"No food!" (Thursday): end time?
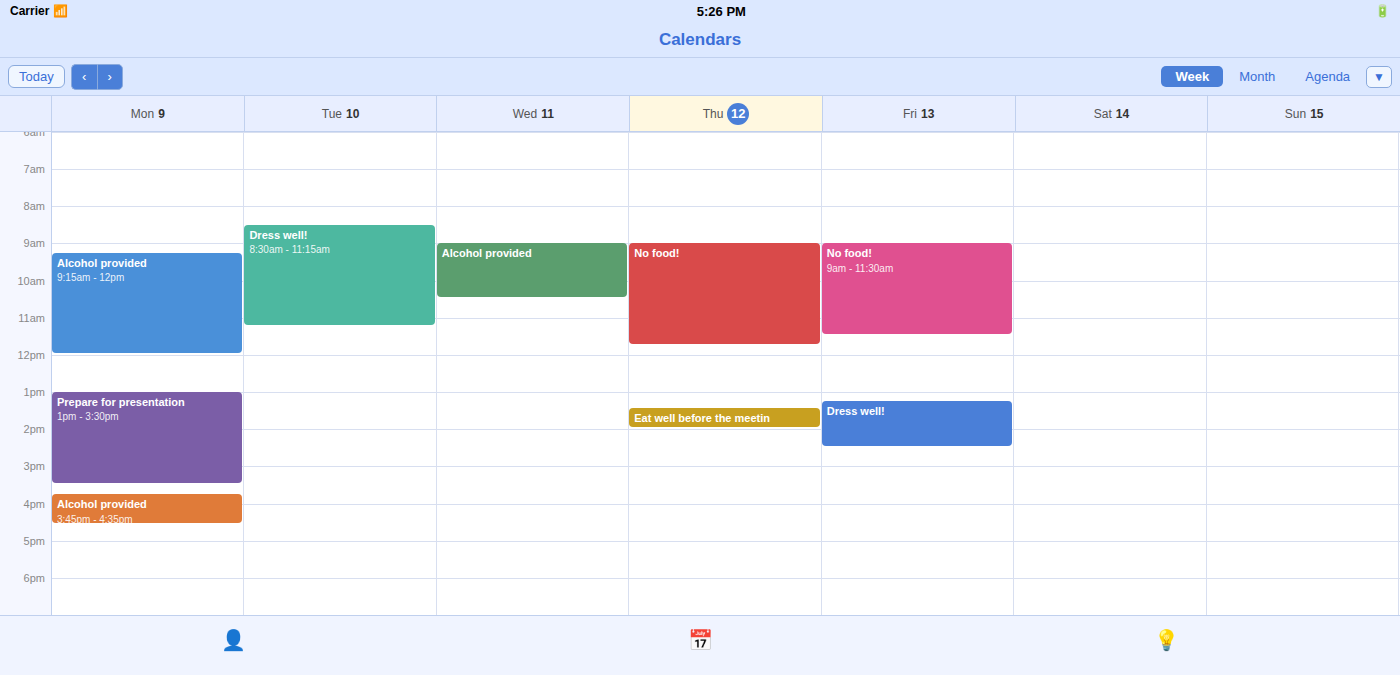
11:45 AM